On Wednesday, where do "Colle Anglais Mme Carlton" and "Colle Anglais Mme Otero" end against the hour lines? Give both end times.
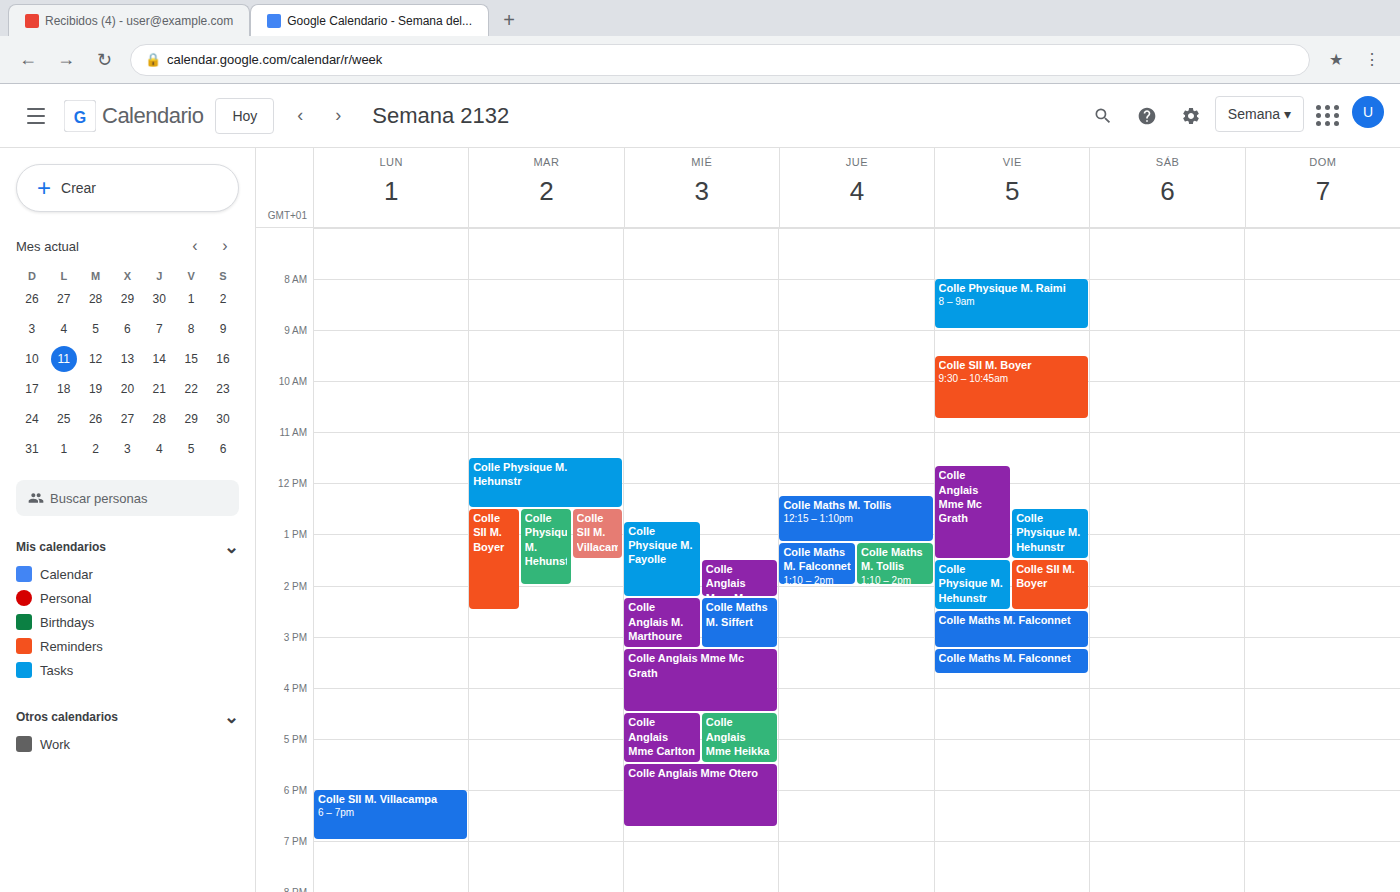
"Colle Anglais Mme Carlton": 5:30 PM, halfway between the 5 PM and 6 PM lines. "Colle Anglais Mme Otero": 6:45 PM, neither: three quarters of the way from the 6 PM line to the 7 PM line.